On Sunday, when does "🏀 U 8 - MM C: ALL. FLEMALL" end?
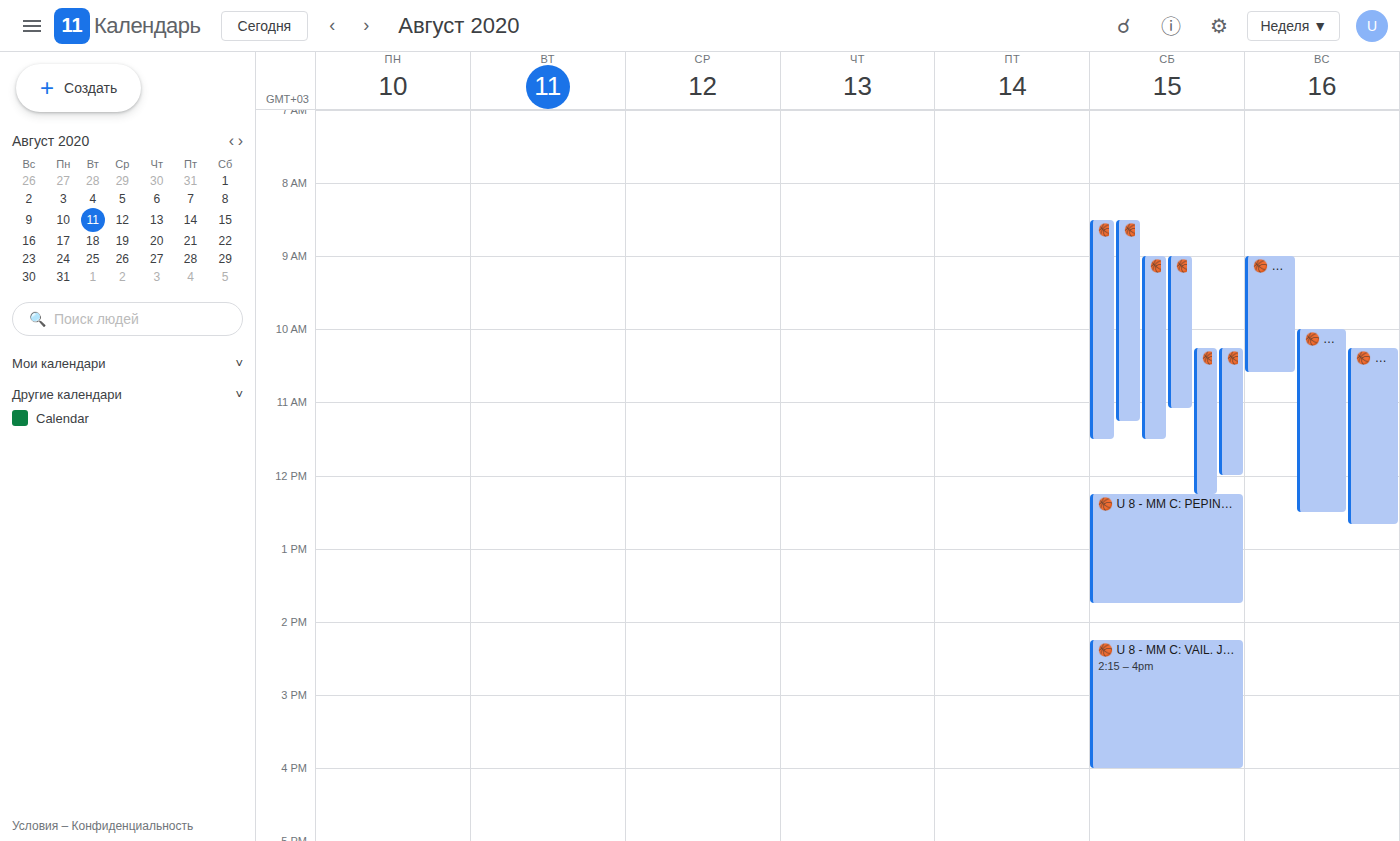
12:40 PM